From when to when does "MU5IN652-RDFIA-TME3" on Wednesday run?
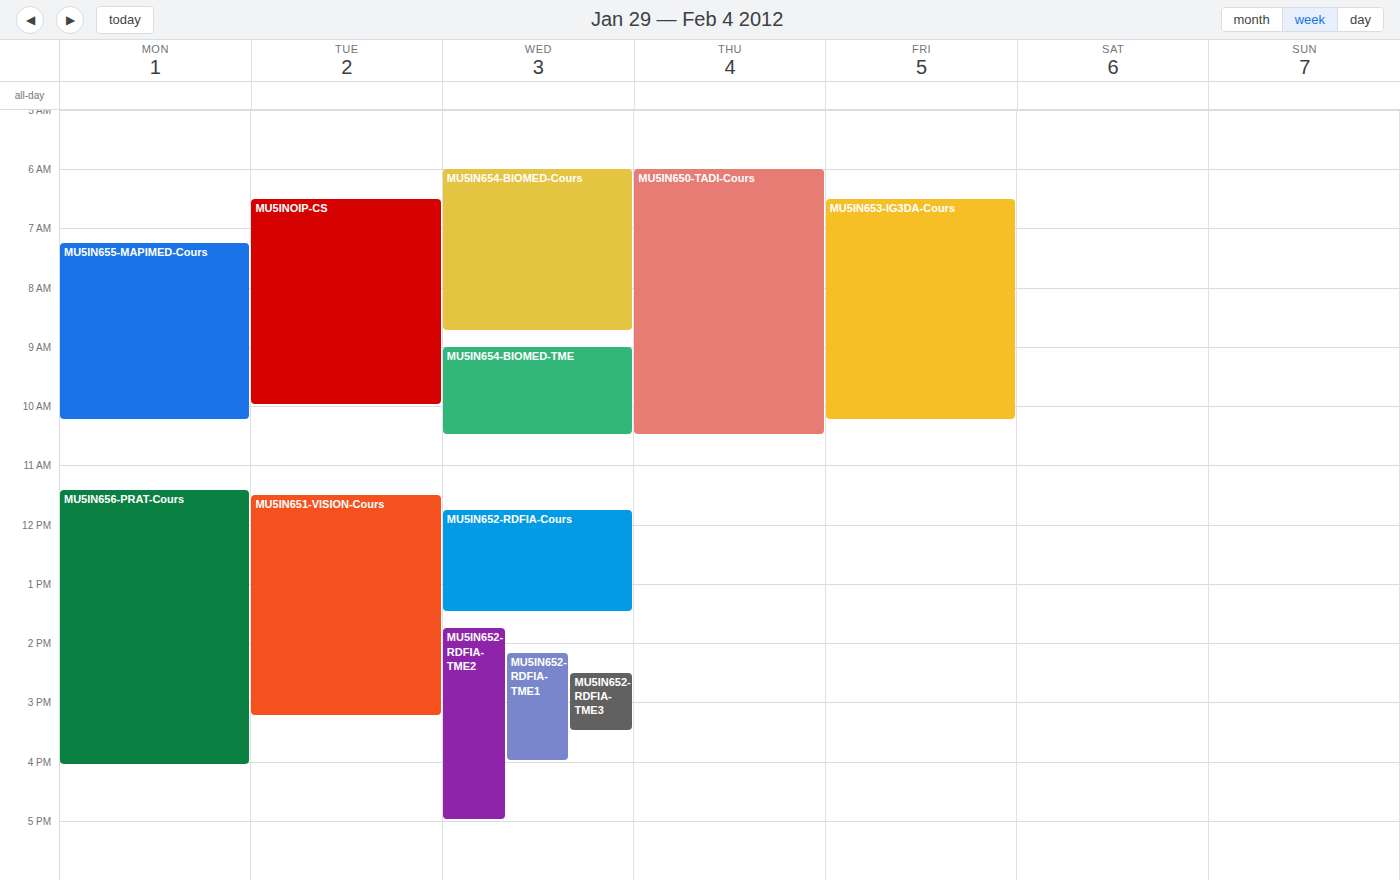
2:30 PM to 3:30 PM